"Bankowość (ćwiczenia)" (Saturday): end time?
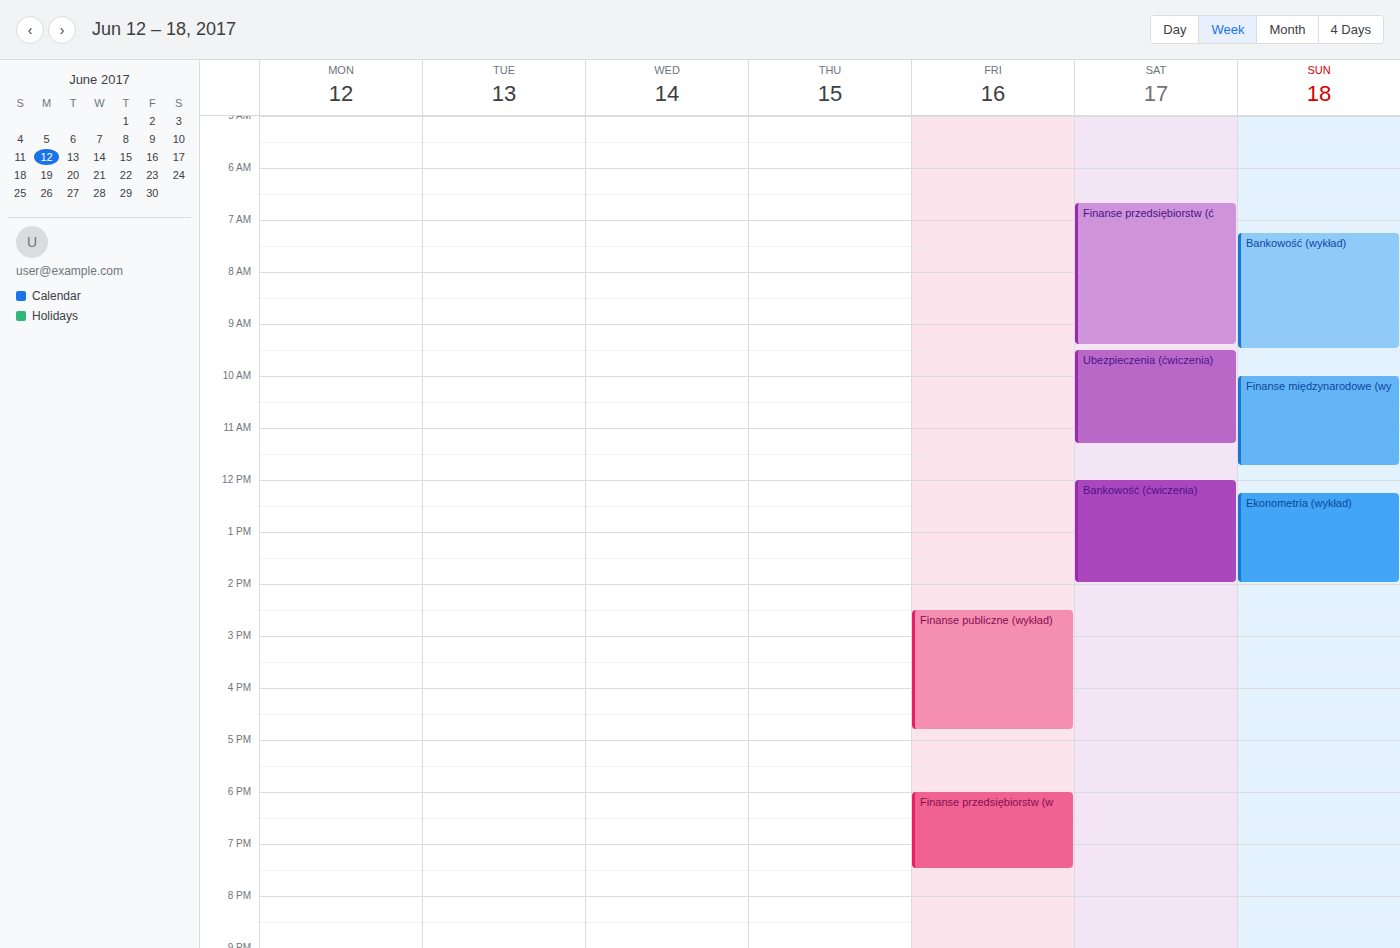
2:00 PM